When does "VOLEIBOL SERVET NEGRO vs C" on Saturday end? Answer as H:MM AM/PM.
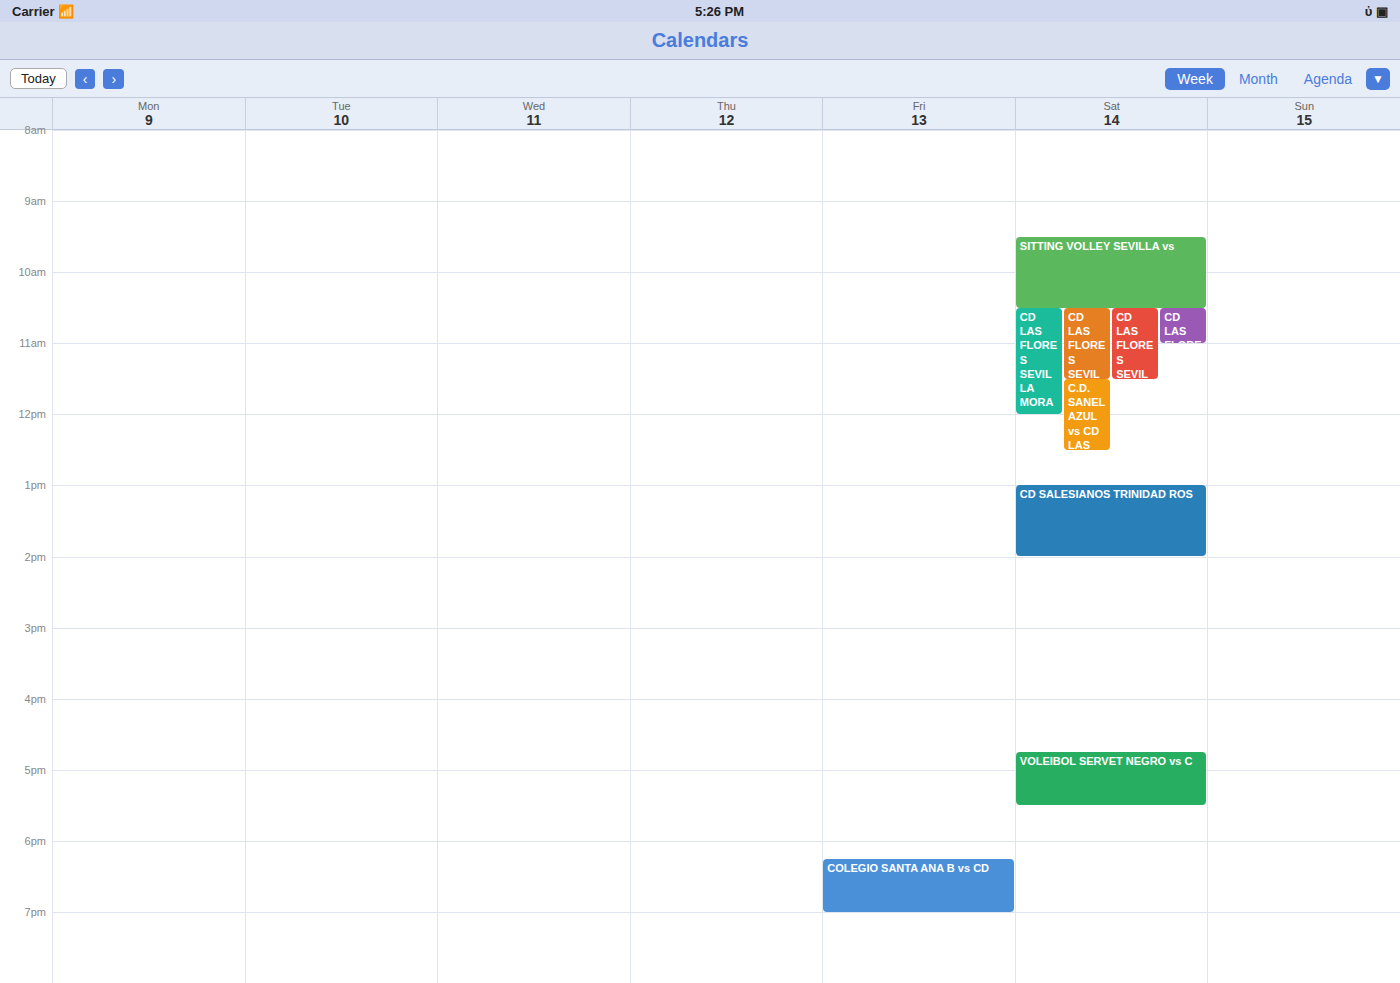
5:30 PM